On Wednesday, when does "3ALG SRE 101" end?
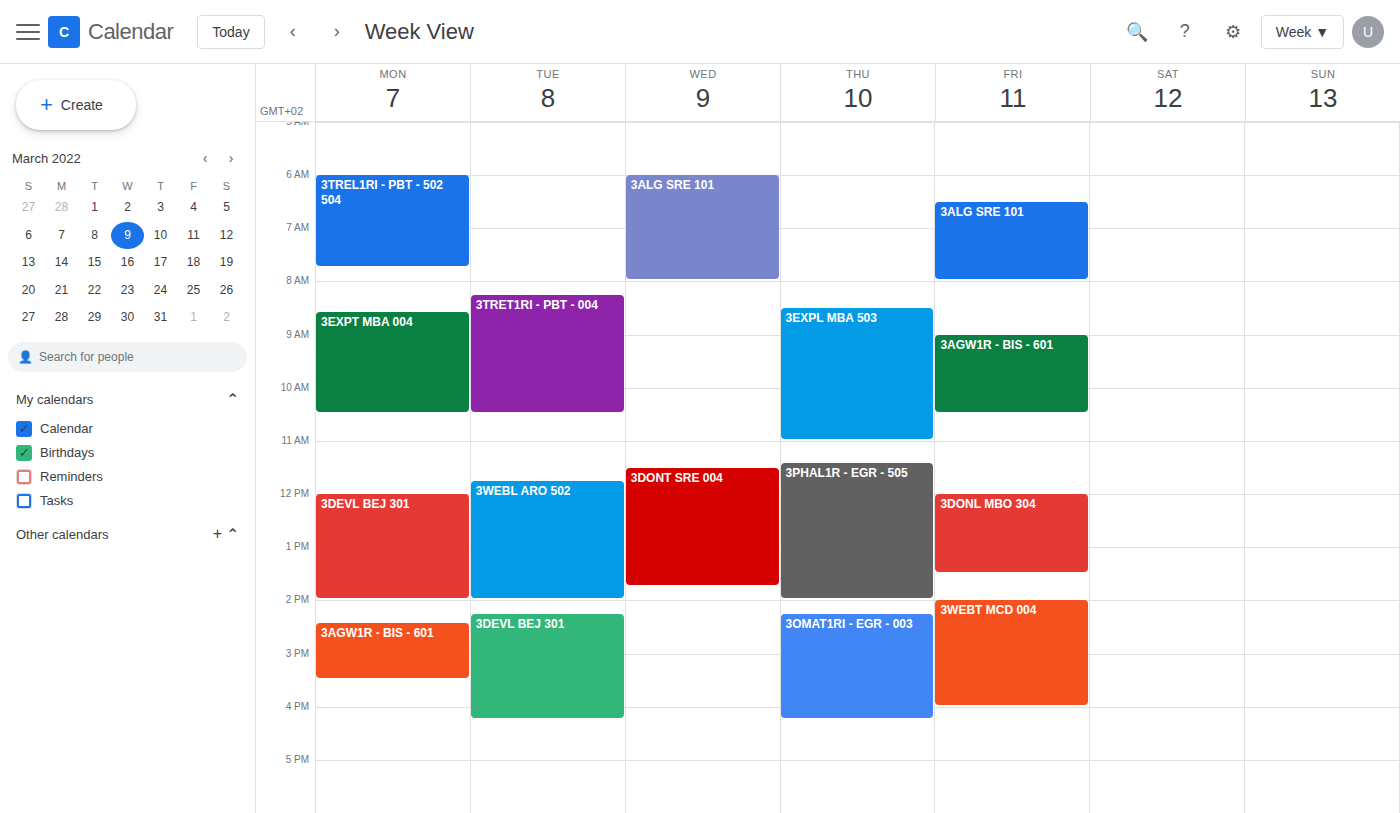
8:00 AM